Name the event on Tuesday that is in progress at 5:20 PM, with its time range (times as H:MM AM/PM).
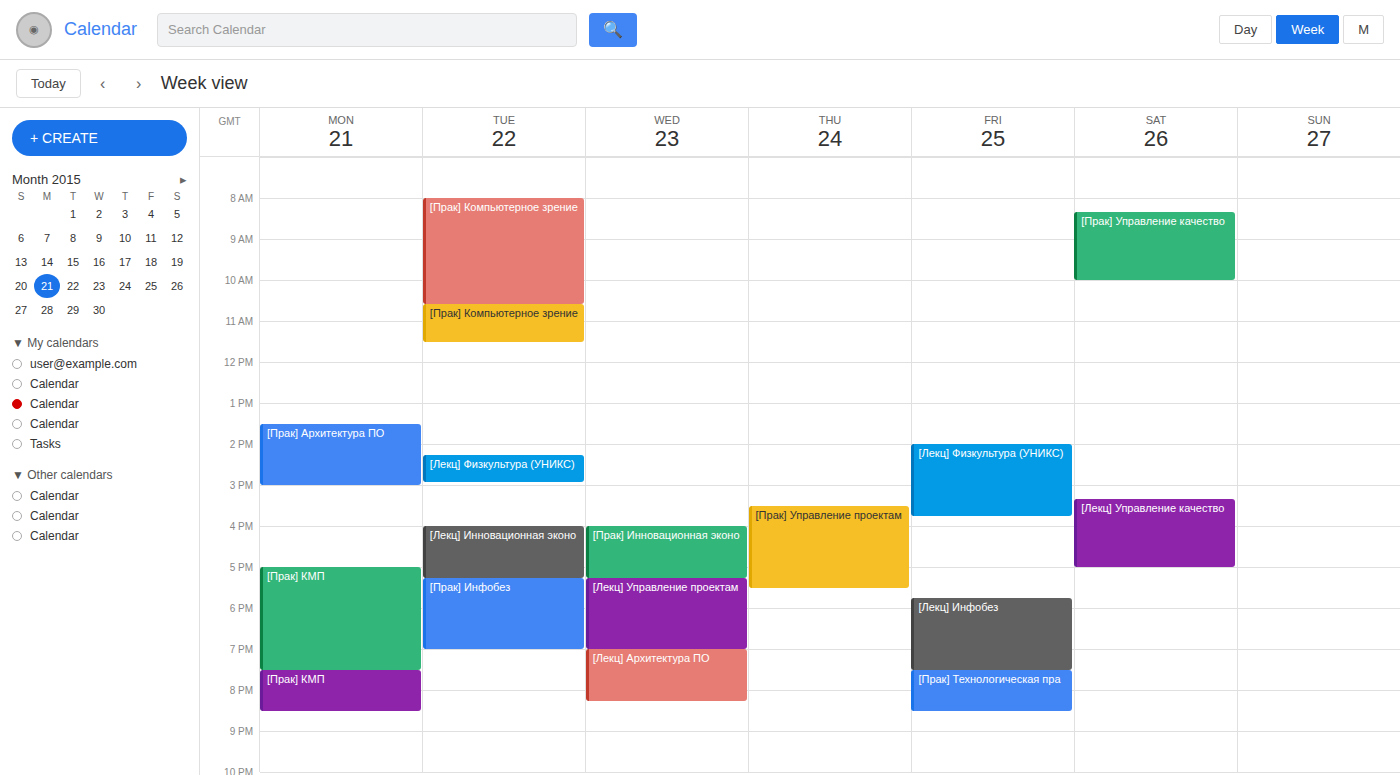
"[Прак] Инфобез", 5:15 PM to 7:00 PM